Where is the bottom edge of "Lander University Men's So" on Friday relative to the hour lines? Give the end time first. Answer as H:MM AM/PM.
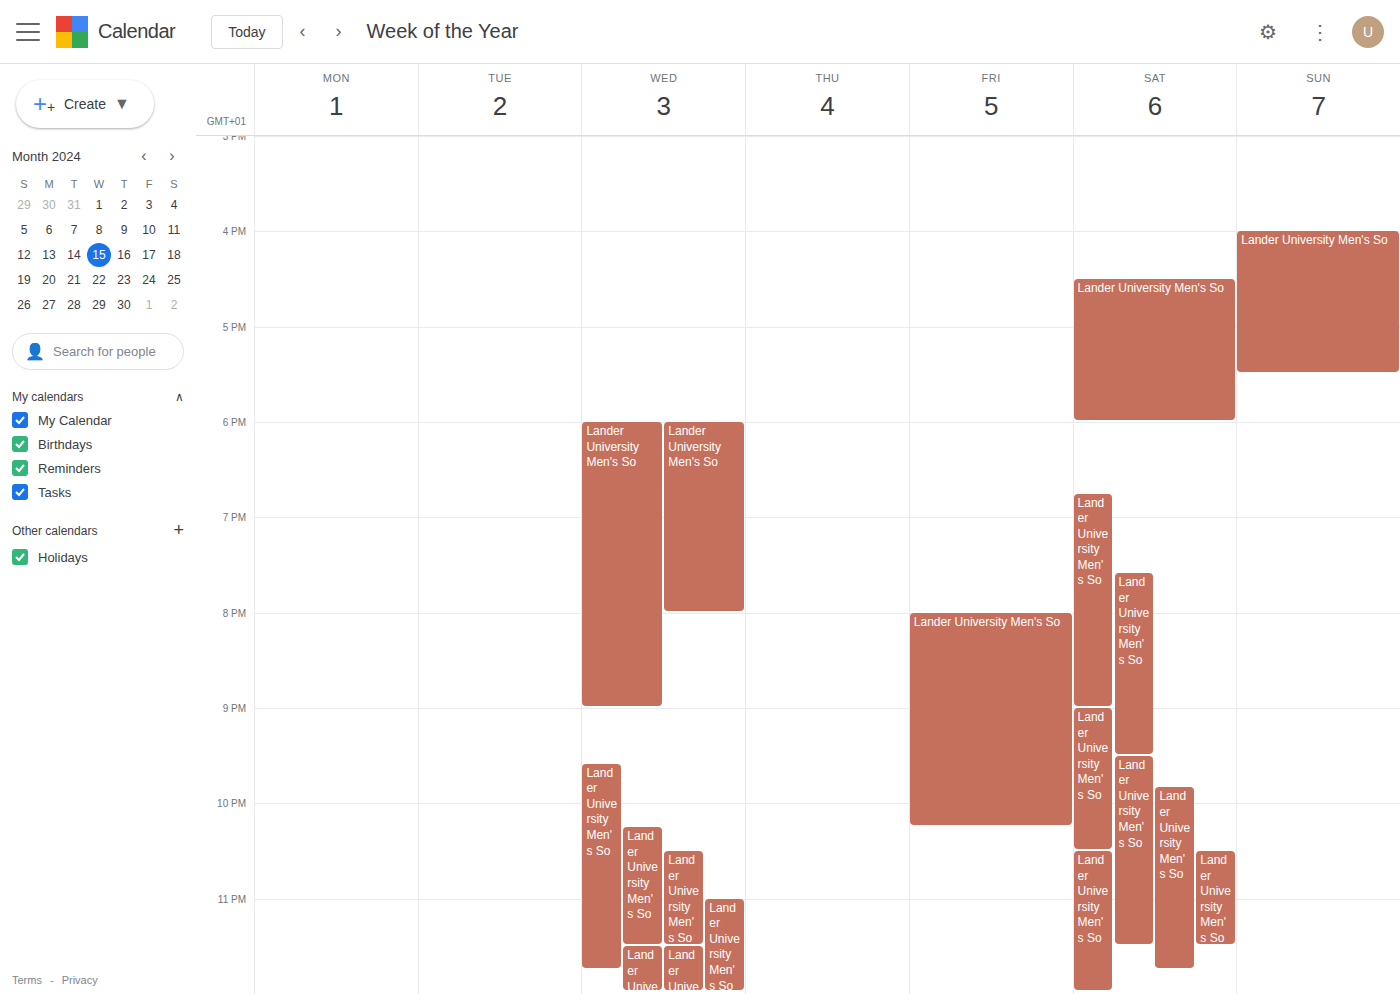
10:15 PM -- neither: a quarter of the way from the 10 PM line to the 11 PM line.